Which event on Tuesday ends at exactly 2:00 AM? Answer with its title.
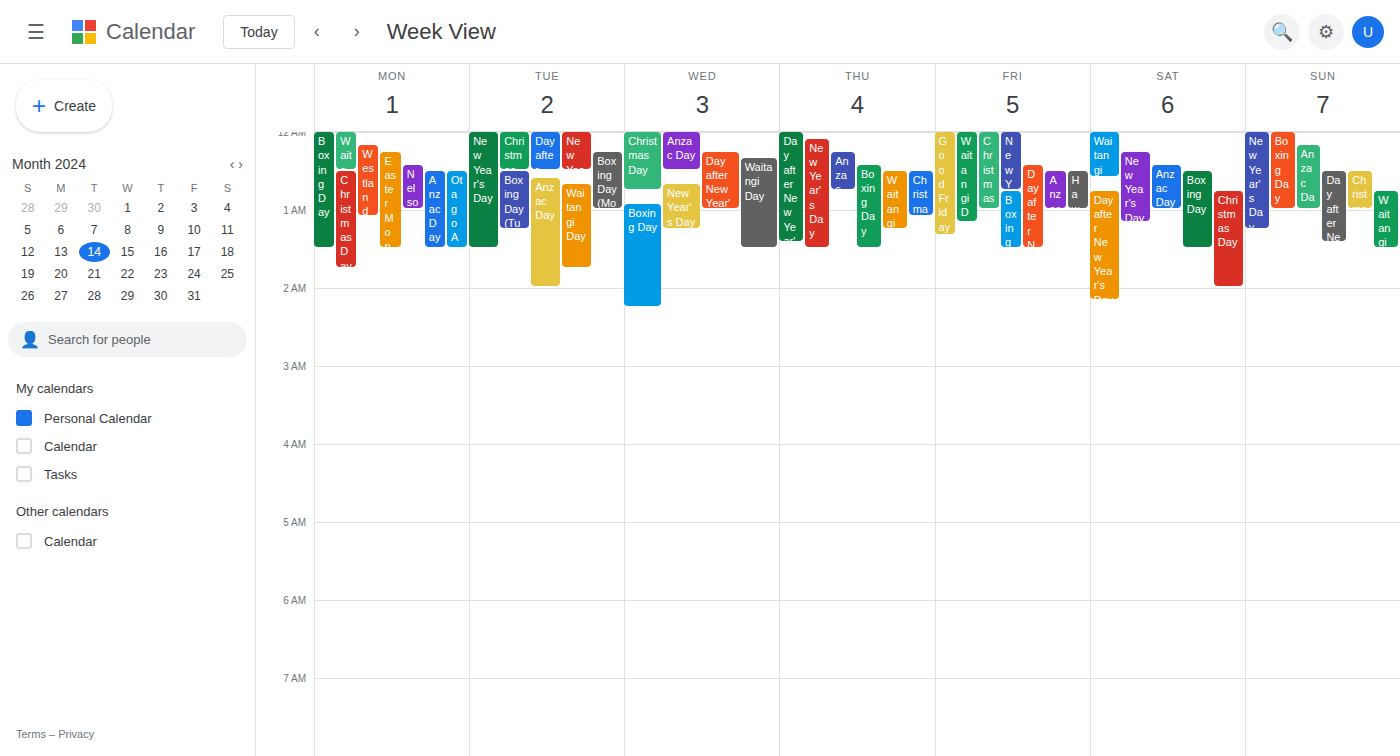
"Anzac Day"